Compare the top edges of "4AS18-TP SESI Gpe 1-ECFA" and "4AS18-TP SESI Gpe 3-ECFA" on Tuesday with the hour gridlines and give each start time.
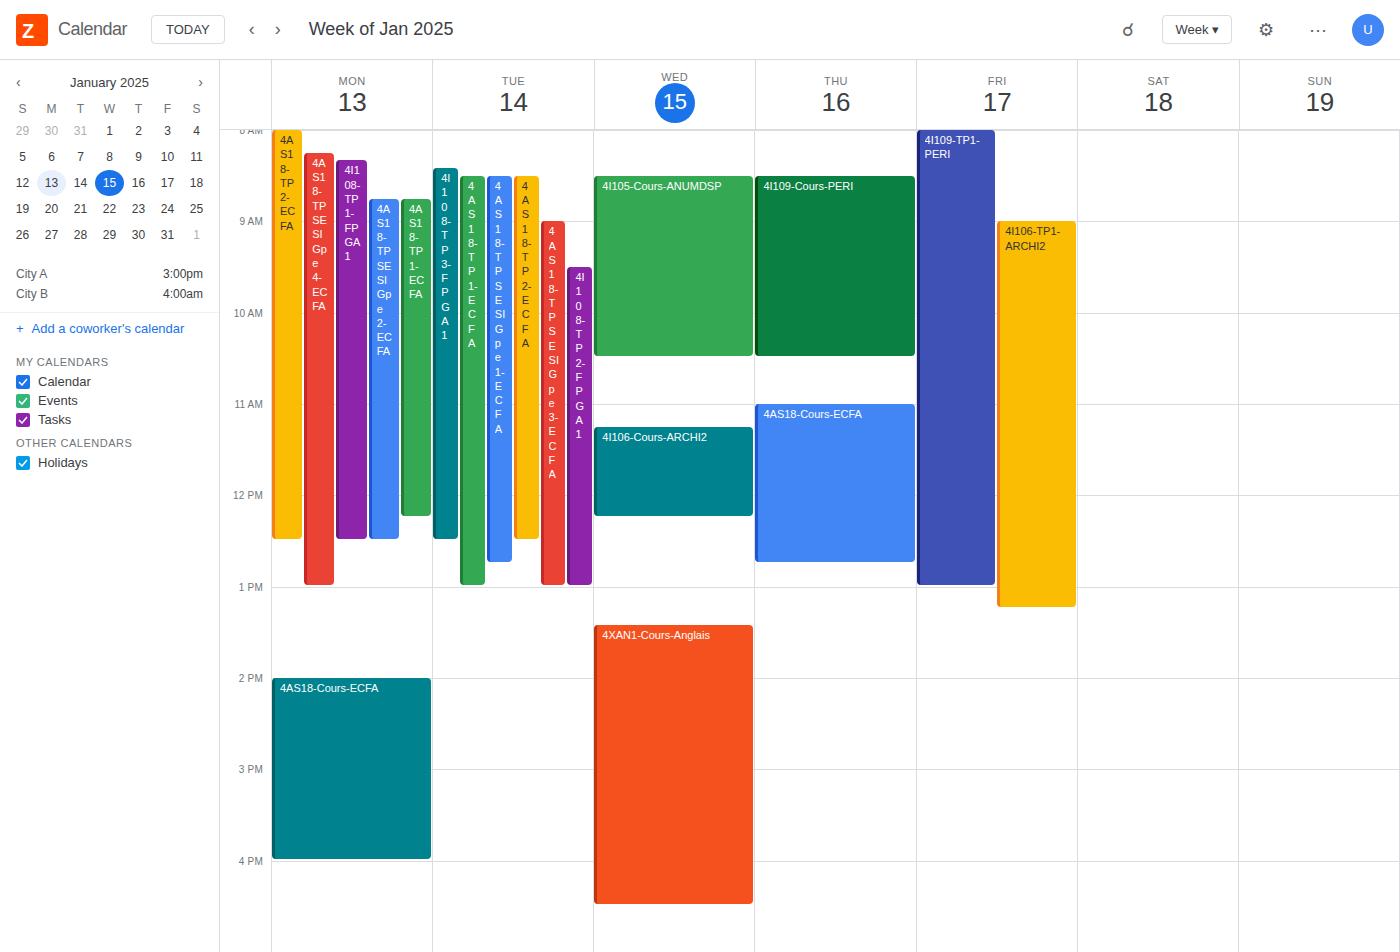
"4AS18-TP SESI Gpe 1-ECFA": 08:30, halfway between the 08:00 and 09:00 lines. "4AS18-TP SESI Gpe 3-ECFA": 09:00, exactly on the 09:00 line.